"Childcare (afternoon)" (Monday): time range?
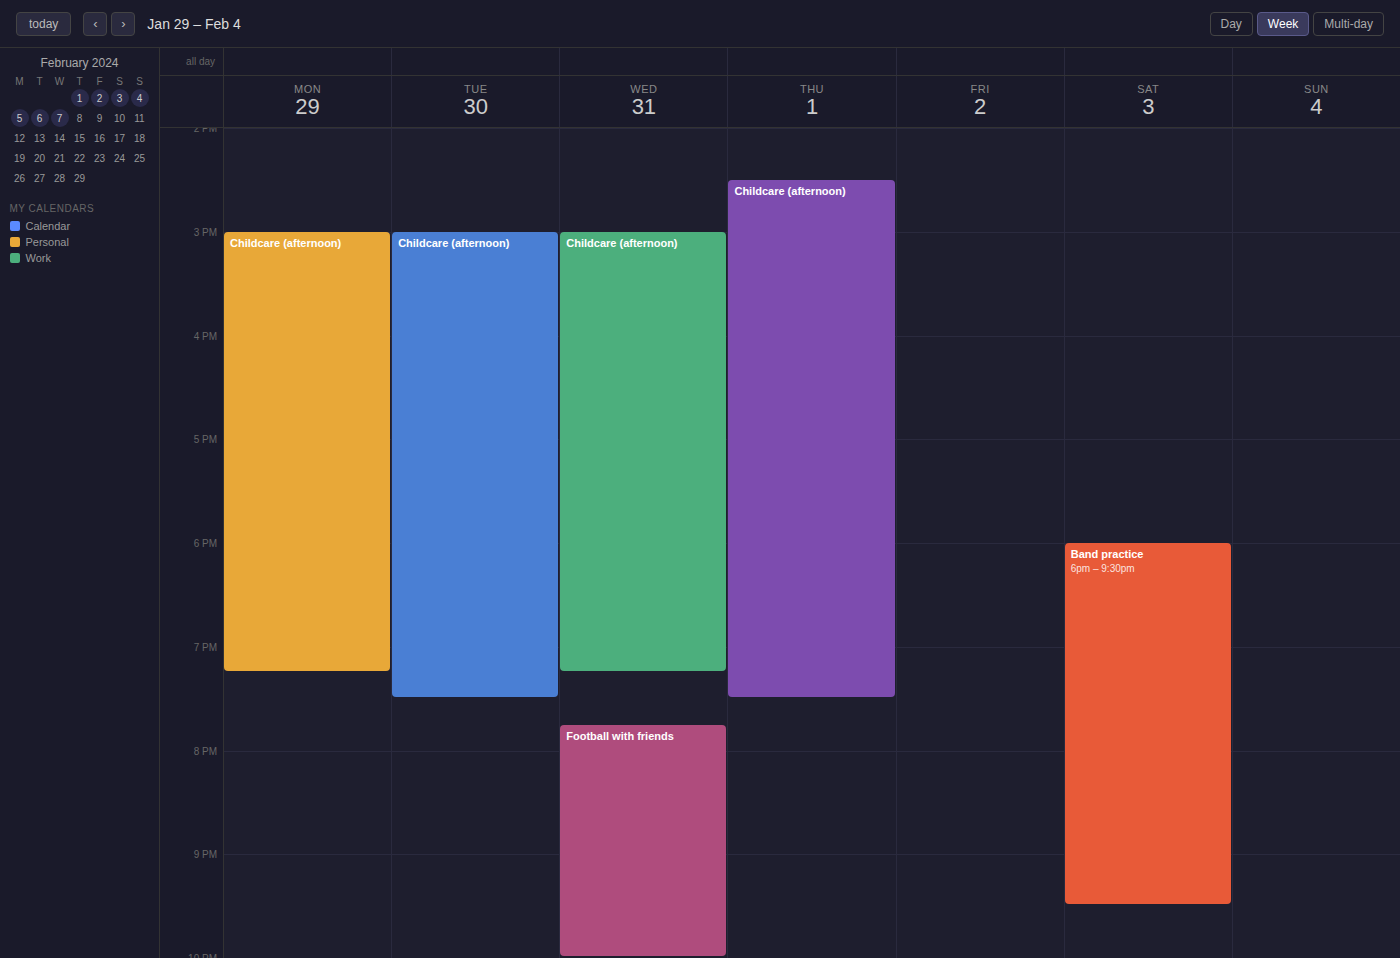
3:00 PM to 7:15 PM